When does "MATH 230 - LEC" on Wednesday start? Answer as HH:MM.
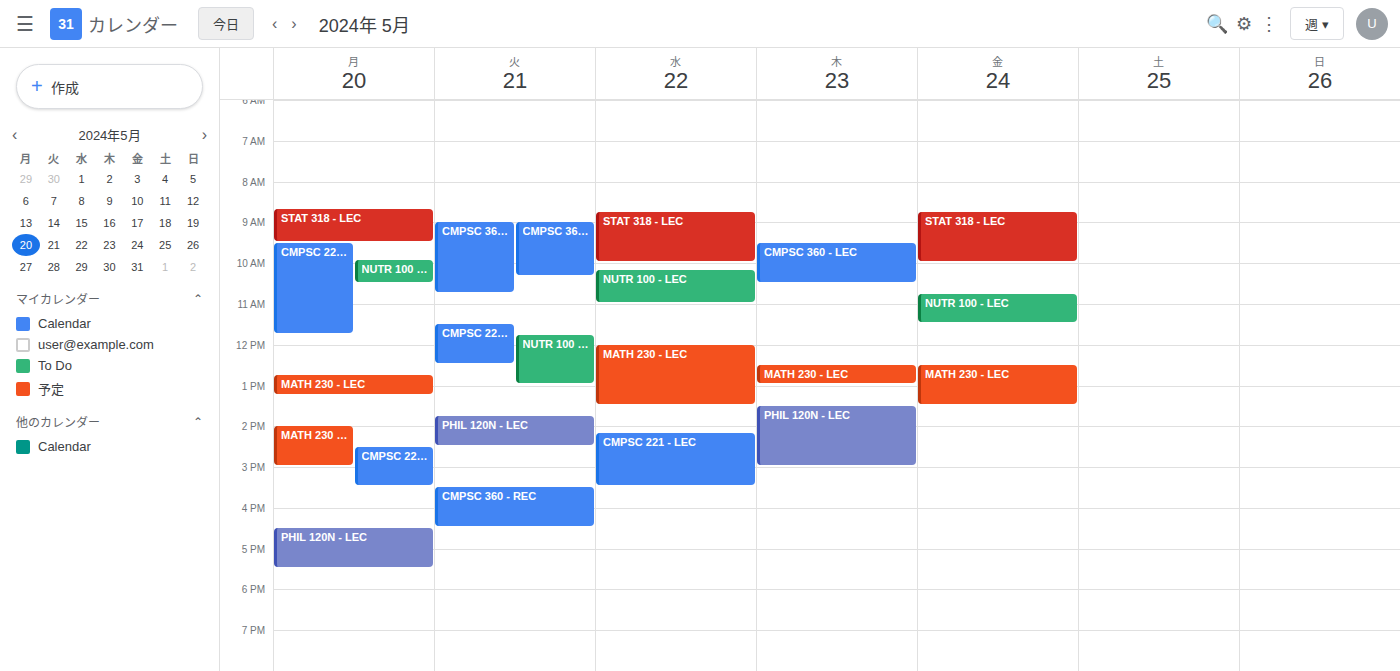
12:00